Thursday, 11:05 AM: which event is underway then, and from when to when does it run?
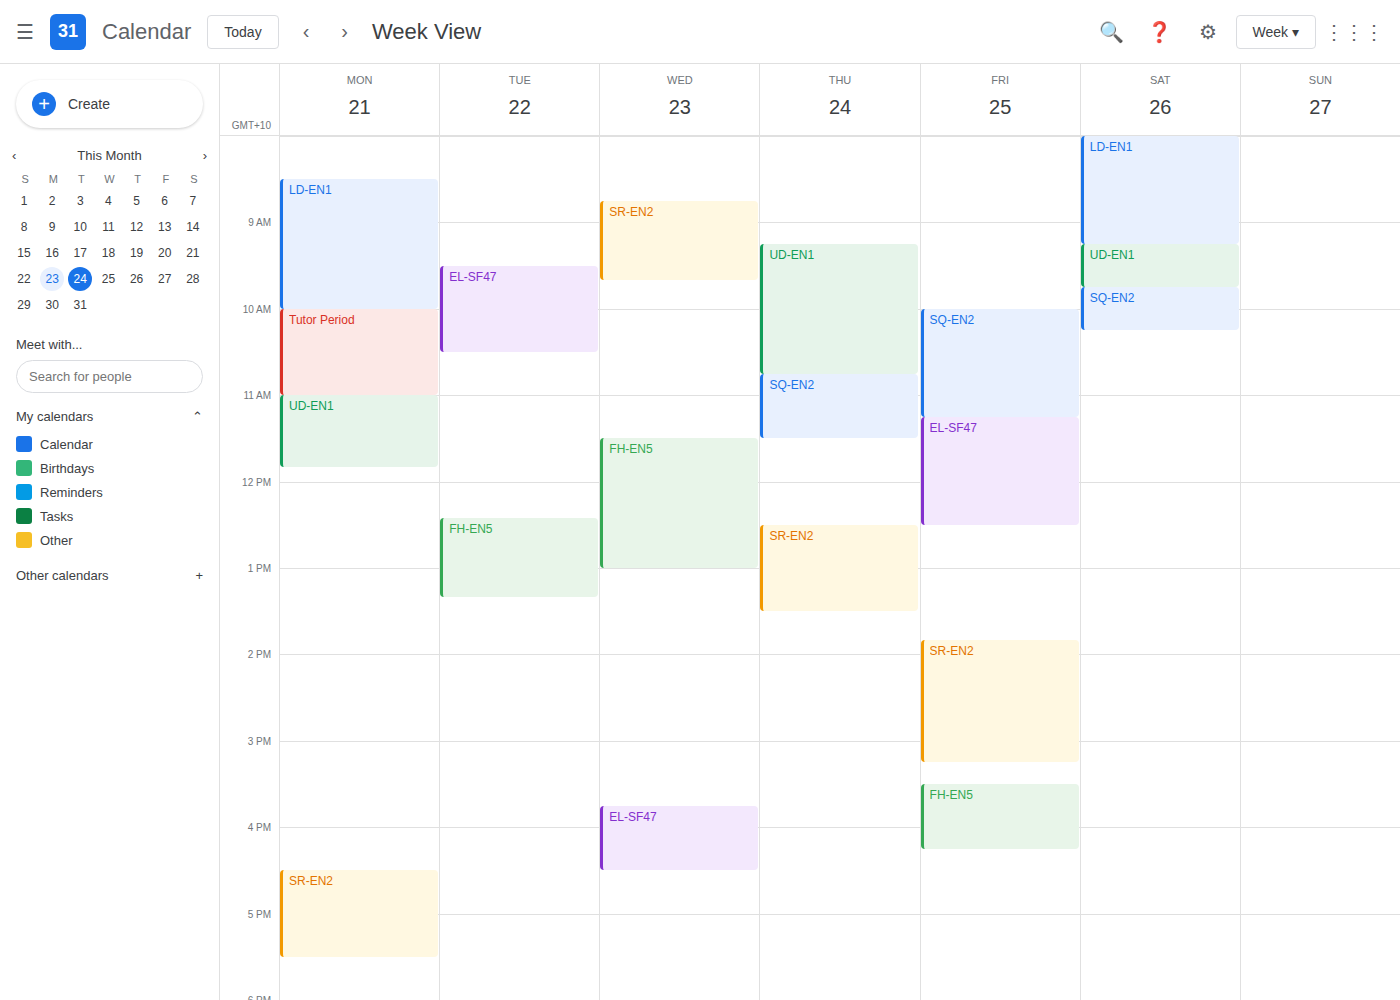
"SQ-EN2", 10:45 AM to 11:30 AM